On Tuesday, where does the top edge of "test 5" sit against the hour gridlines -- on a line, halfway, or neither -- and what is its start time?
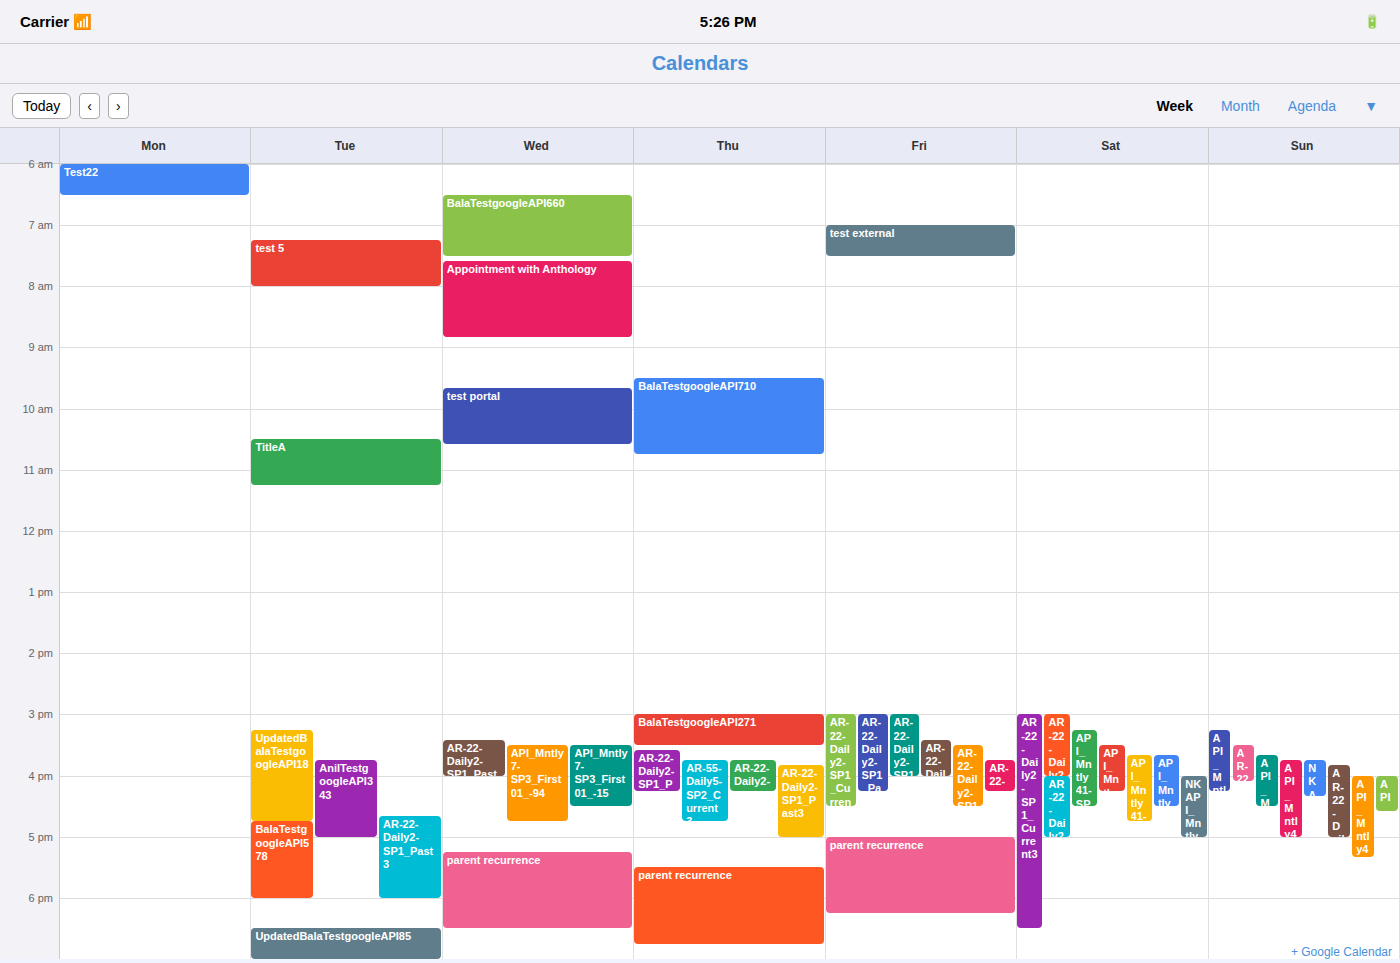
07:15 -- neither: a quarter of the way from the 07:00 line to the 08:00 line.